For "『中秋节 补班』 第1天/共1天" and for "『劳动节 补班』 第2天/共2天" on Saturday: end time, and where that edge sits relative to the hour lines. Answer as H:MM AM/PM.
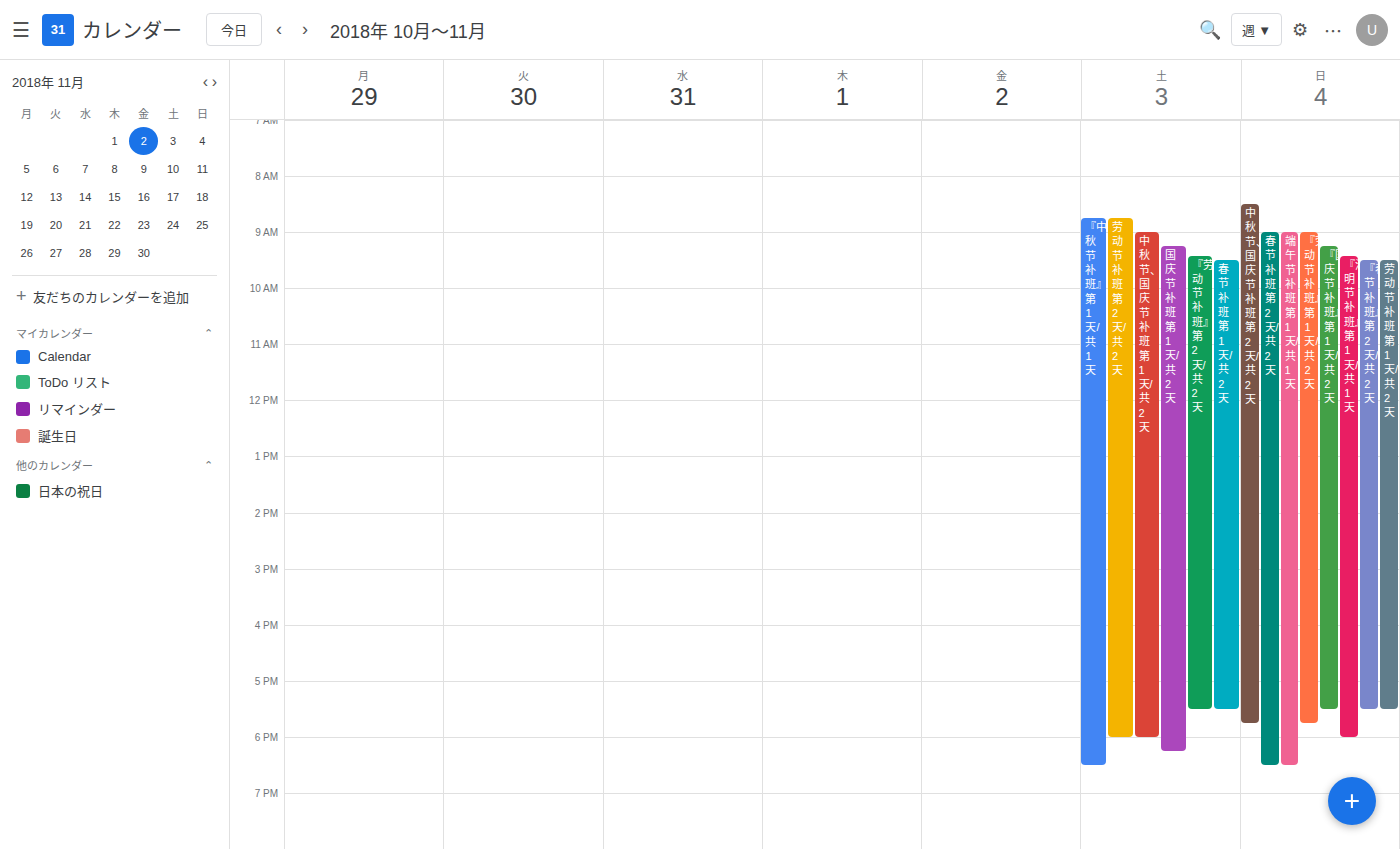
"『中秋节 补班』 第1天/共1天": 6:30 PM, halfway between the 6 PM and 7 PM lines. "『劳动节 补班』 第2天/共2天": 5:30 PM, halfway between the 5 PM and 6 PM lines.